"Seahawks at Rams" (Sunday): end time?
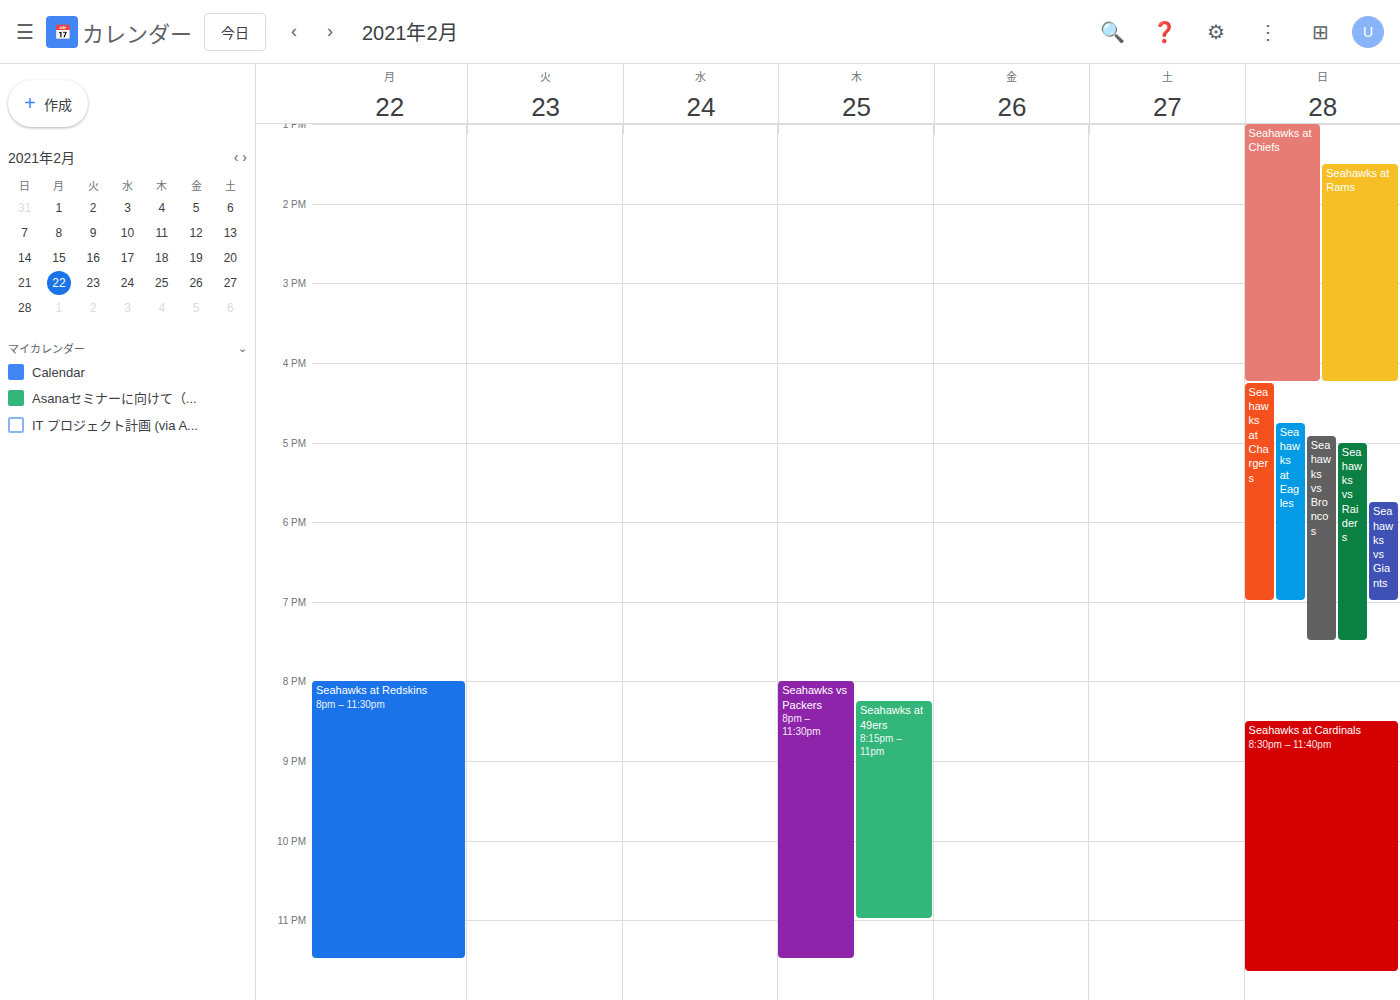
4:15 PM